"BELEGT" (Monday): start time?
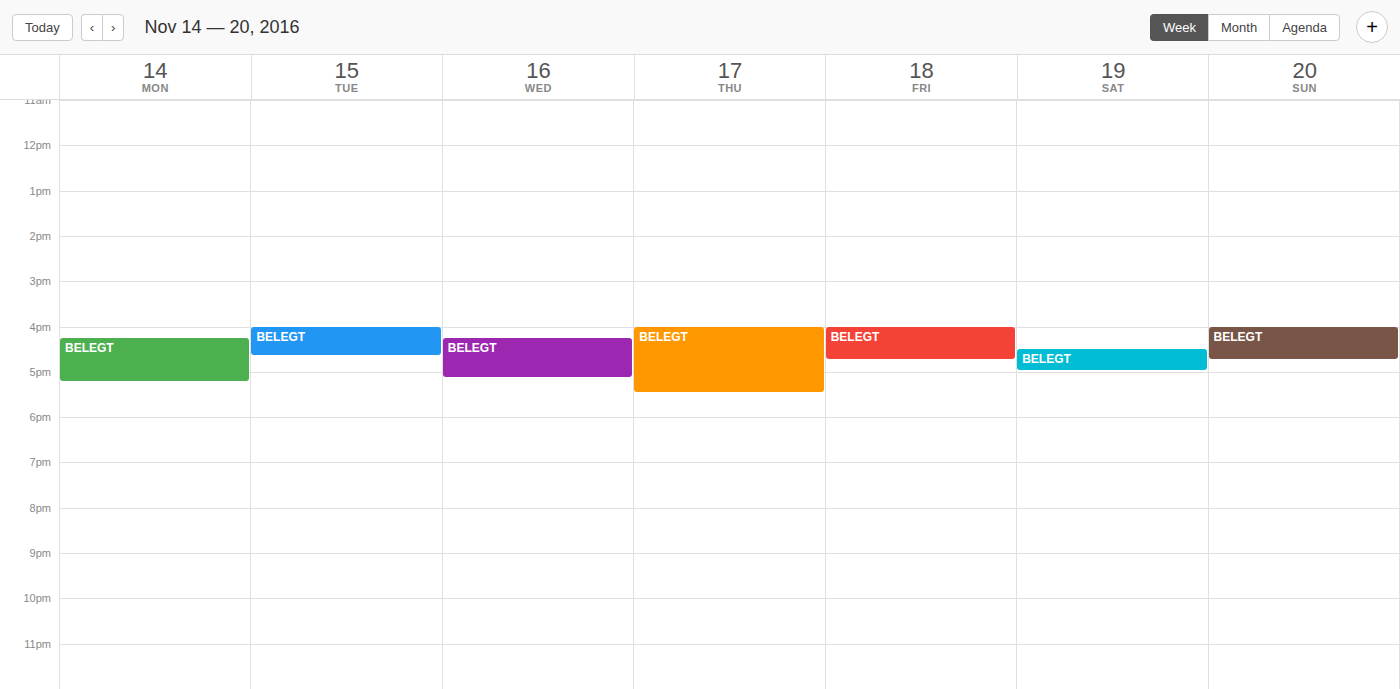
4:15 PM